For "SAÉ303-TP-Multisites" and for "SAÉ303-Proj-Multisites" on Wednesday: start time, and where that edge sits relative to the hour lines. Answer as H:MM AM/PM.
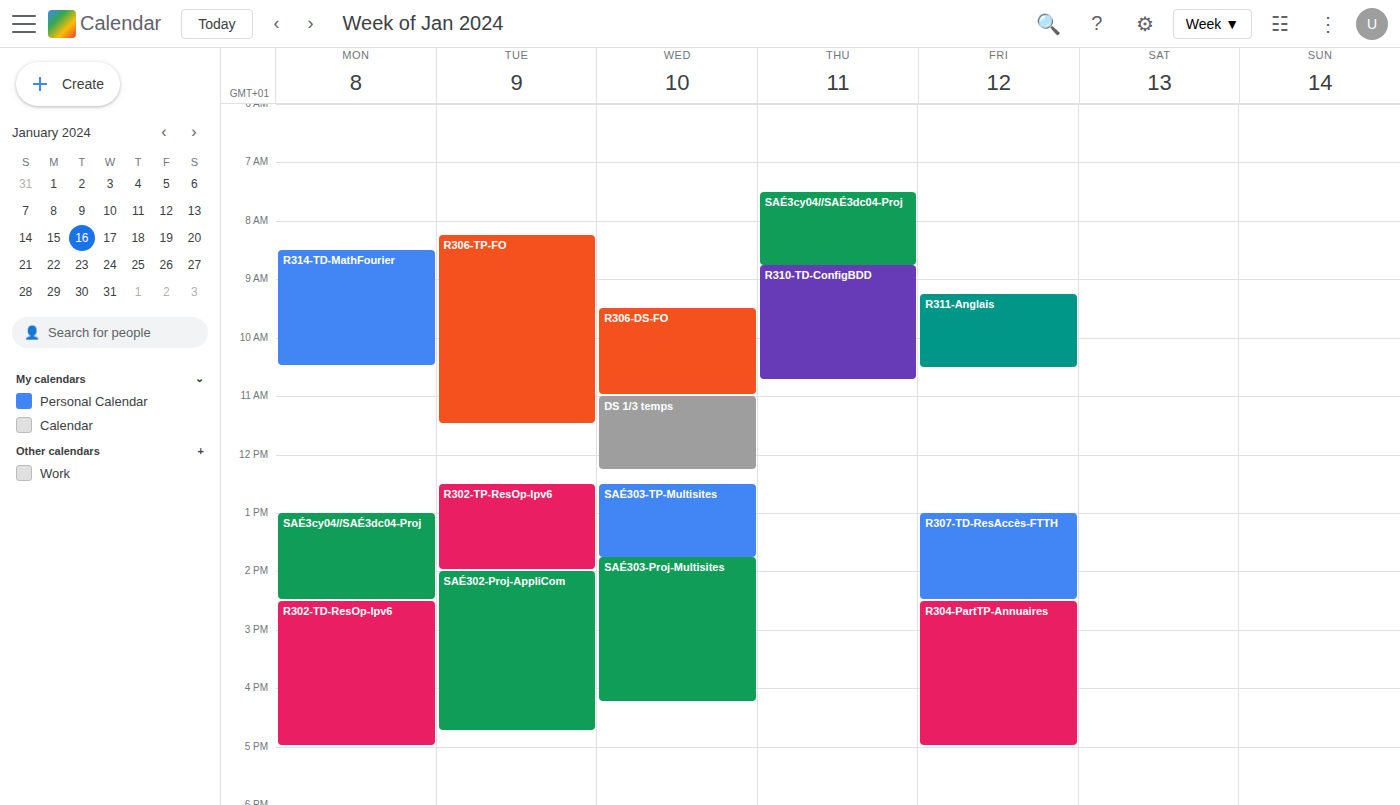
"SAÉ303-TP-Multisites": 12:30 PM, halfway between the 12 PM and 1 PM lines. "SAÉ303-Proj-Multisites": 1:45 PM, neither: three quarters of the way from the 1 PM line to the 2 PM line.